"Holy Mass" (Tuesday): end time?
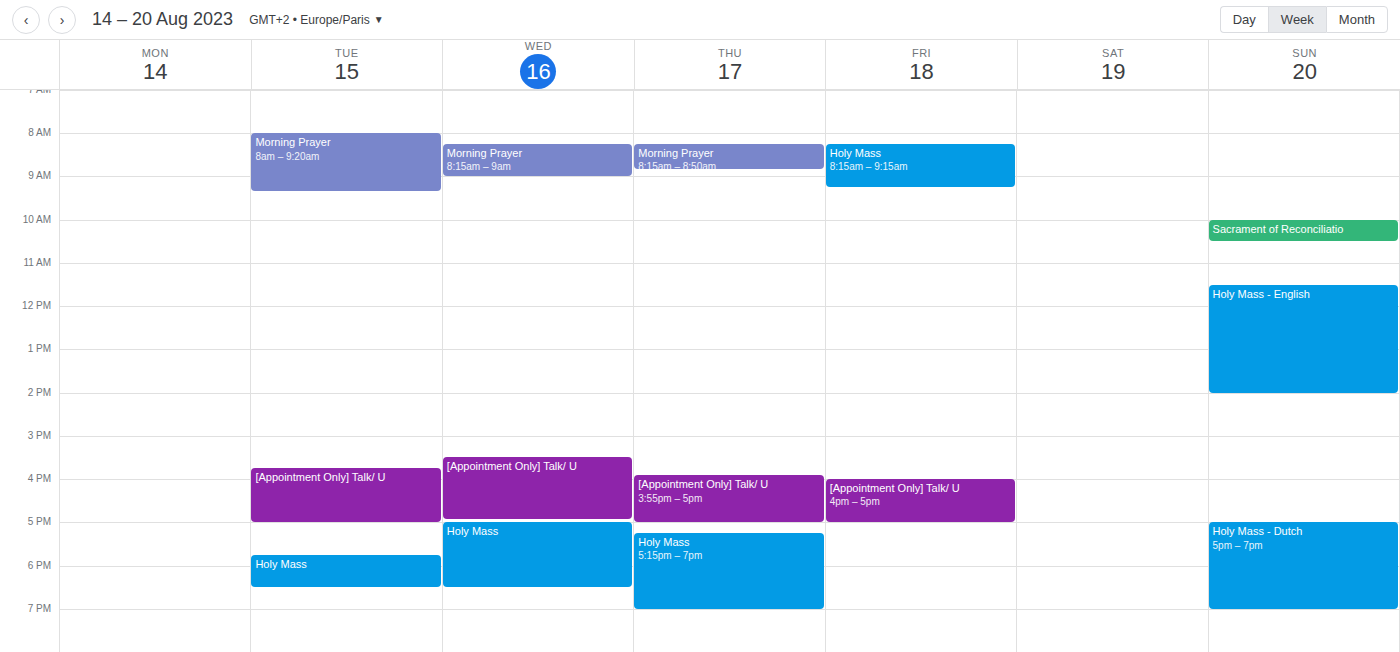
6:30 PM